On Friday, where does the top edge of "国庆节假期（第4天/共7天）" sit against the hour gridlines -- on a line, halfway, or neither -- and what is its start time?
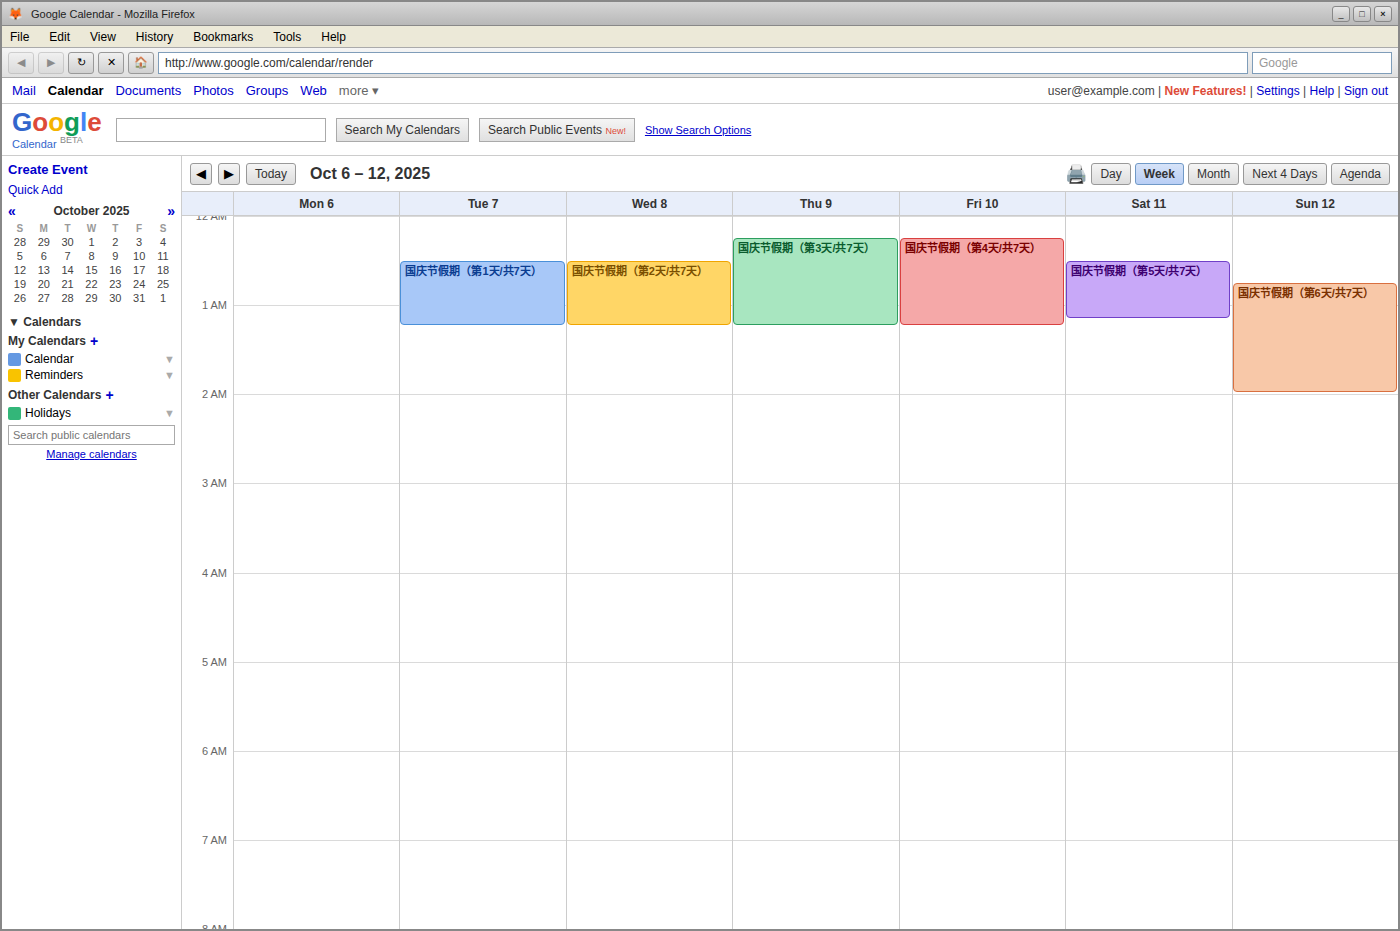
00:15 -- neither: a quarter of the way from the 00:00 line to the 01:00 line.